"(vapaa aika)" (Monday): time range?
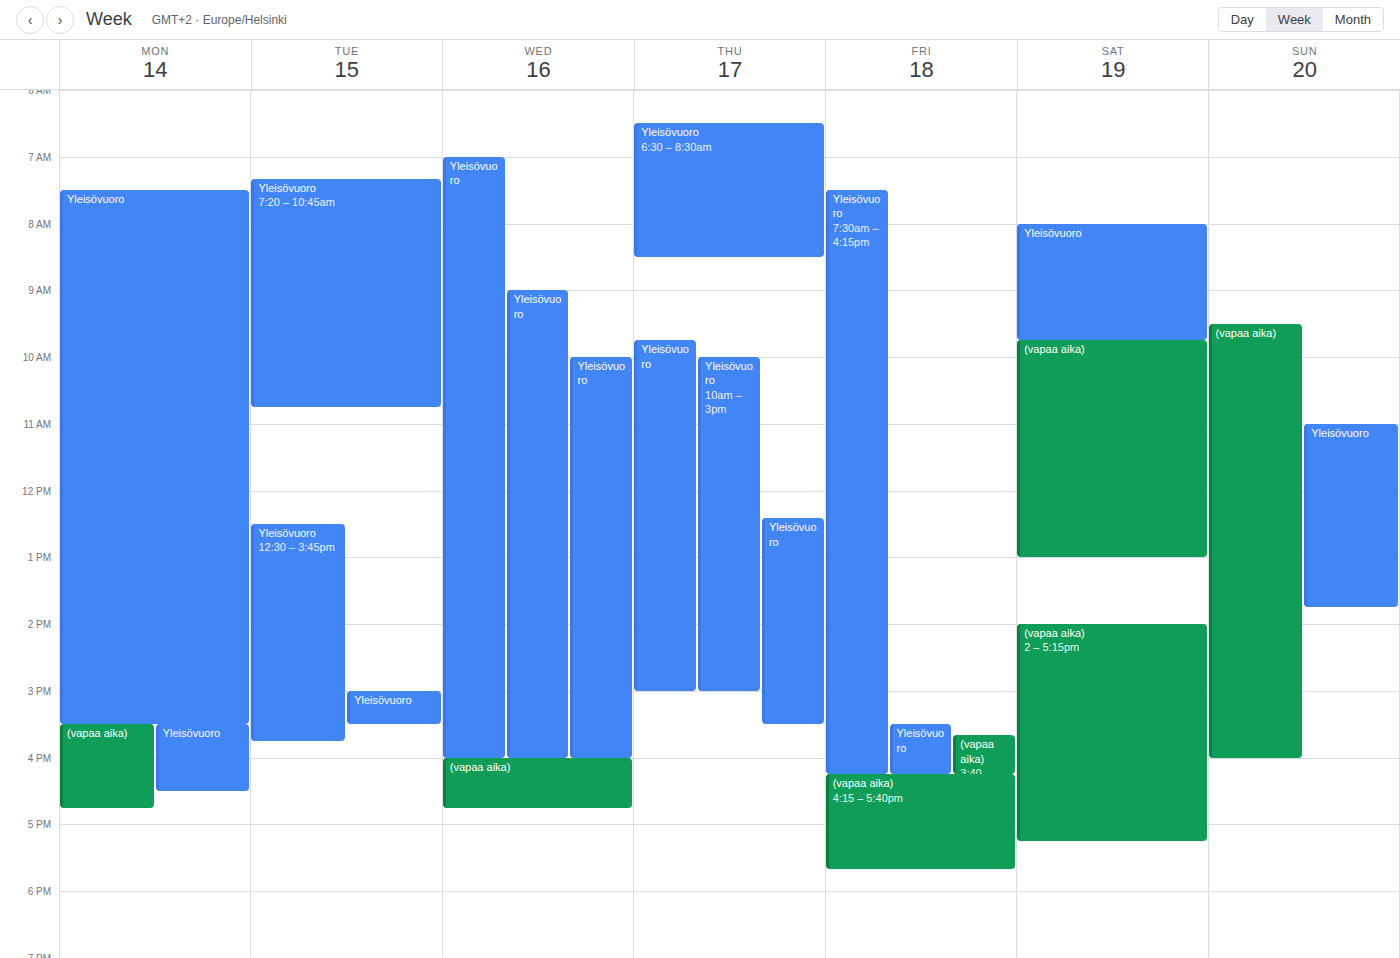
3:30 PM to 4:45 PM